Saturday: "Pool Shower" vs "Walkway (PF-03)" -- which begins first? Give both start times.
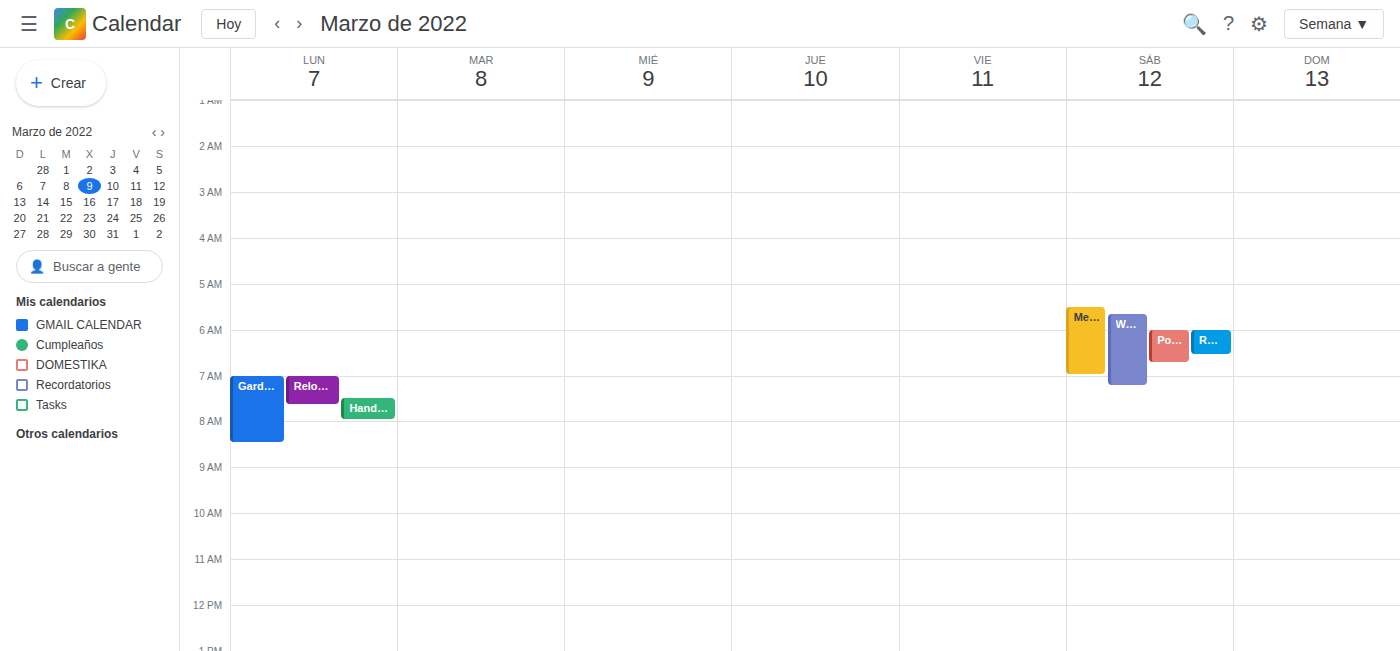
"Walkway (PF-03)" 5:40 AM; "Pool Shower" 6:00 AM.